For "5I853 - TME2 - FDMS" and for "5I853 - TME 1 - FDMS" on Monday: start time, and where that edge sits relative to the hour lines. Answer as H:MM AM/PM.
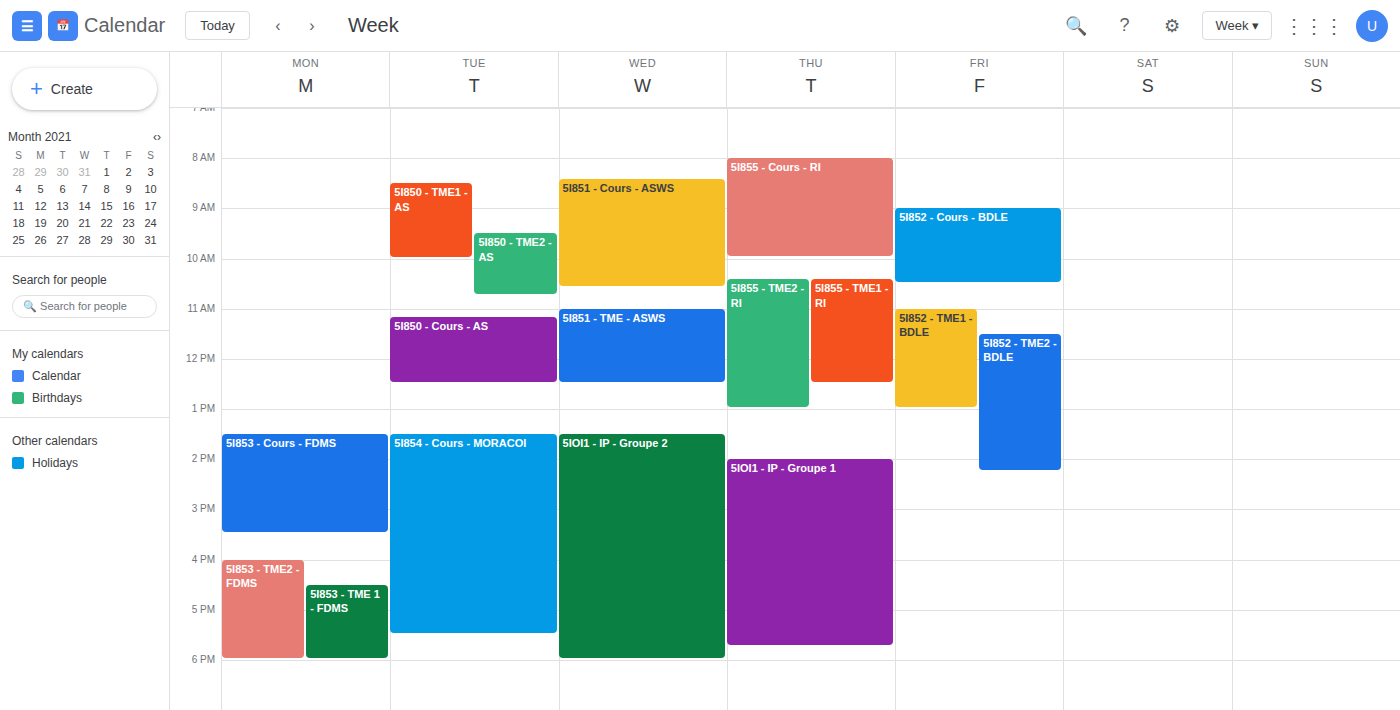
"5I853 - TME2 - FDMS": 4:00 PM, exactly on the 4 PM line. "5I853 - TME 1 - FDMS": 4:30 PM, halfway between the 4 PM and 5 PM lines.